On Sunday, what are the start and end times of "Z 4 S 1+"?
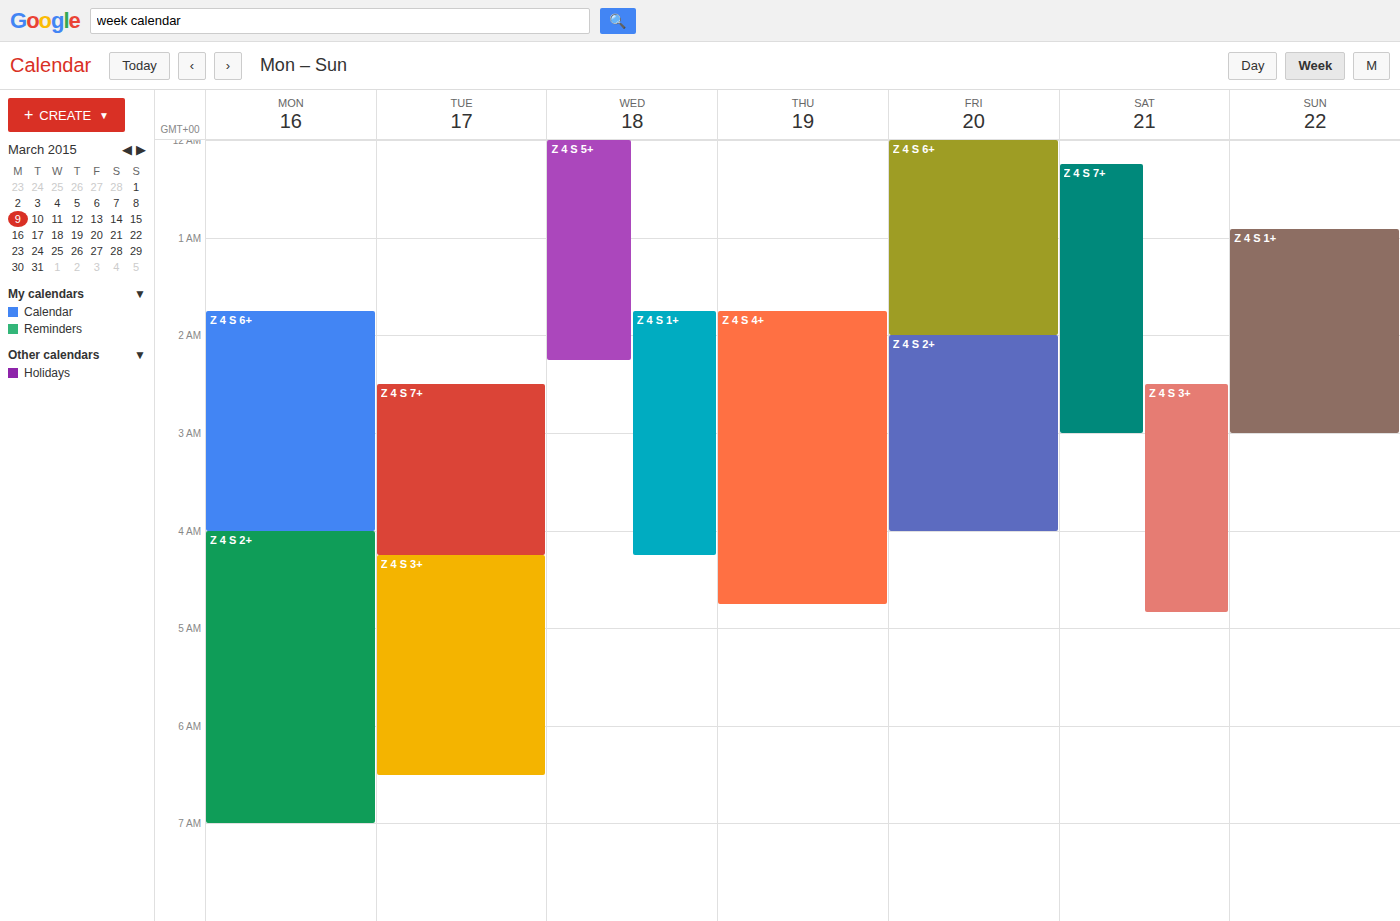
12:55 AM to 3:00 AM